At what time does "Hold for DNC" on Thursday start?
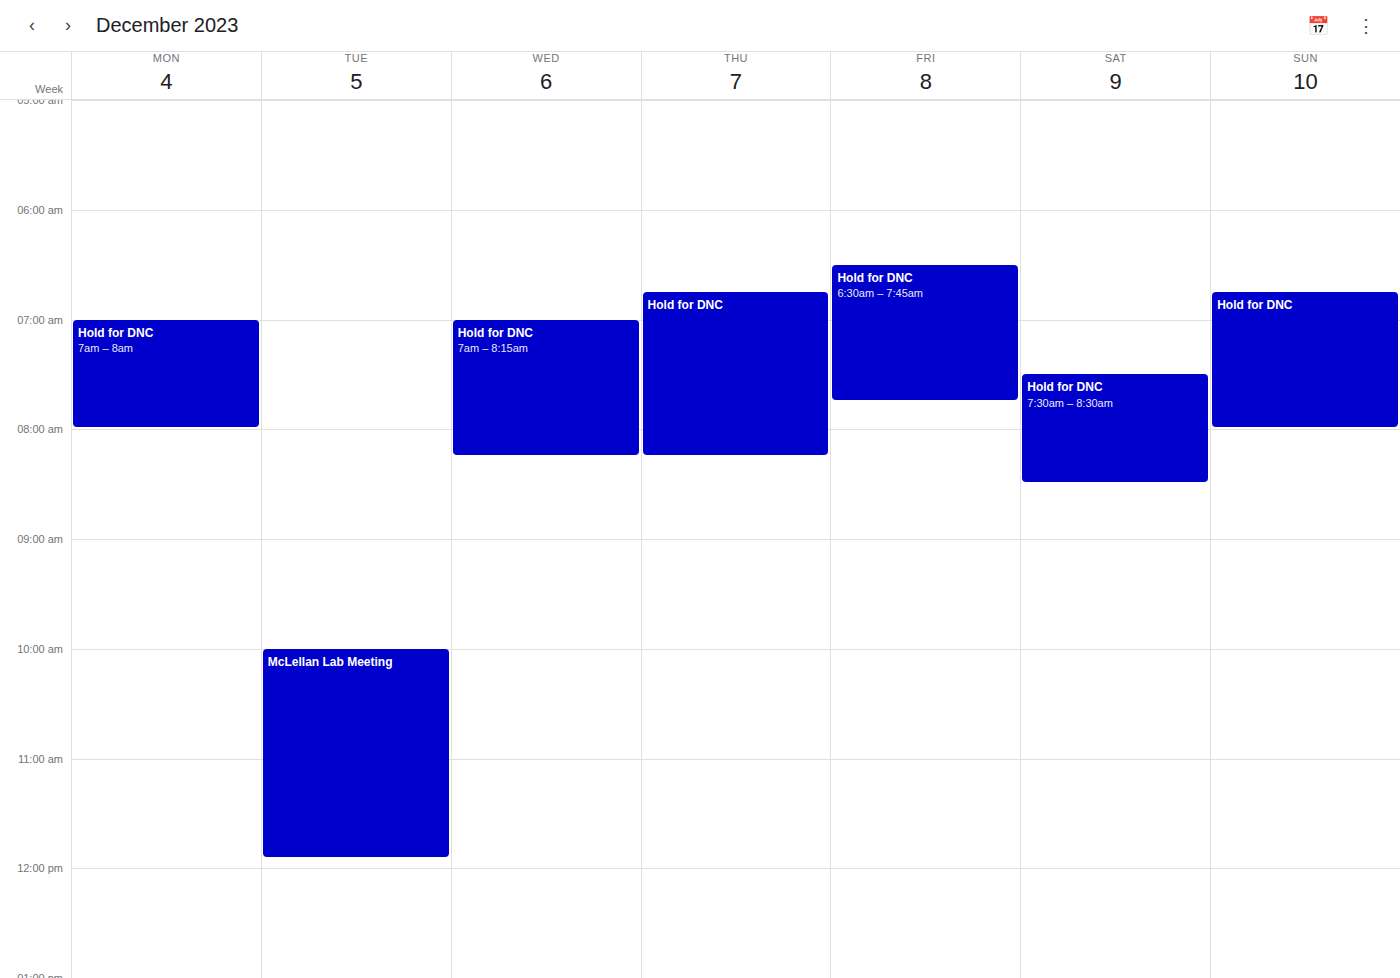
6:45 AM